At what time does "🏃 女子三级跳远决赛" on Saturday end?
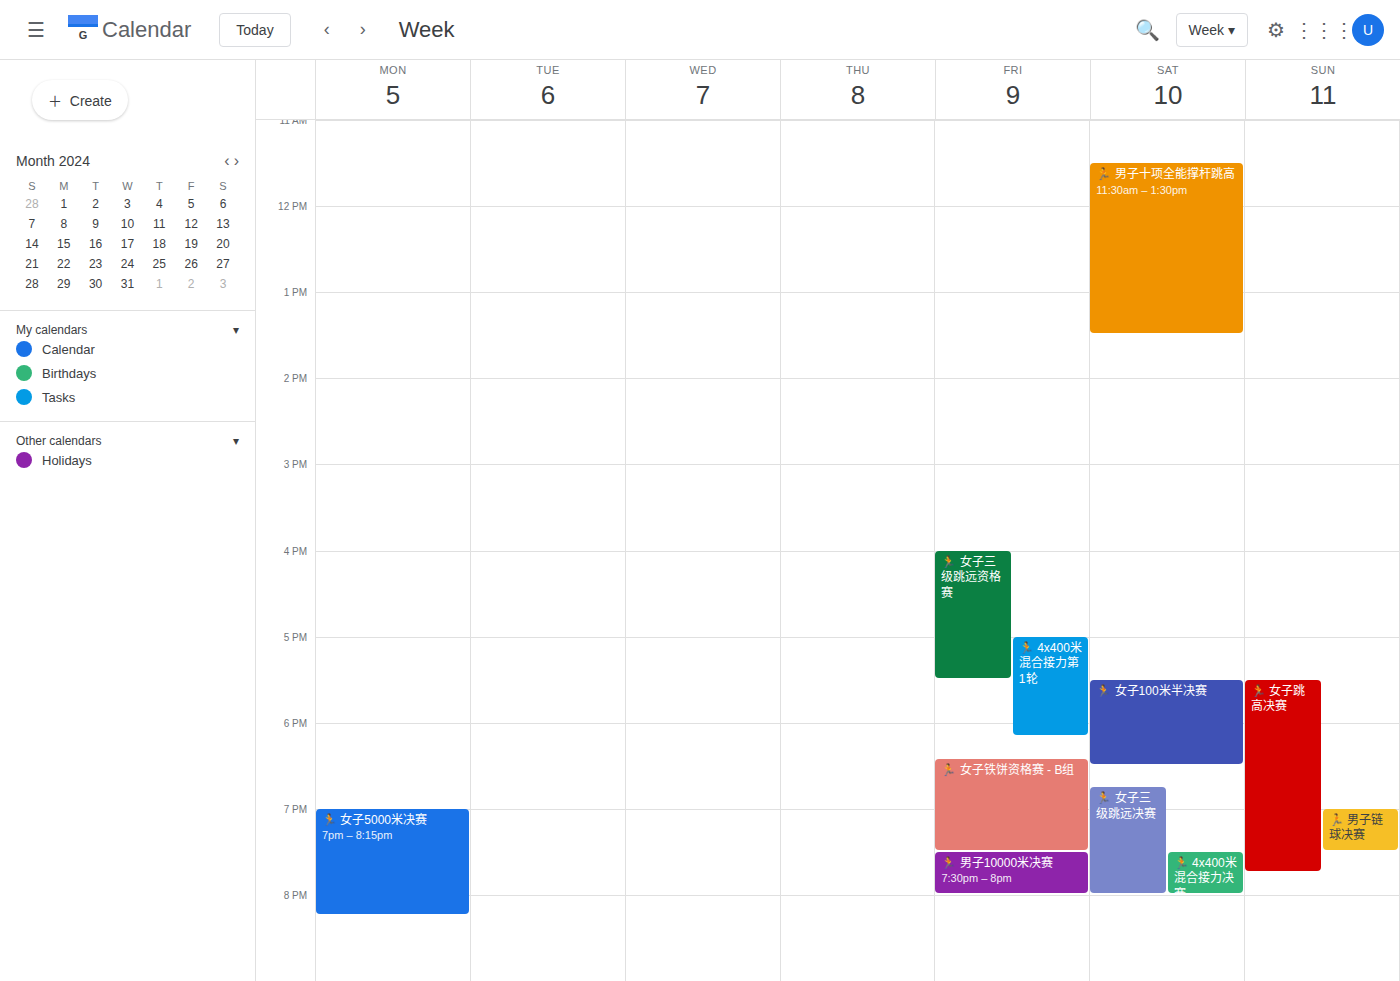
8:00 PM